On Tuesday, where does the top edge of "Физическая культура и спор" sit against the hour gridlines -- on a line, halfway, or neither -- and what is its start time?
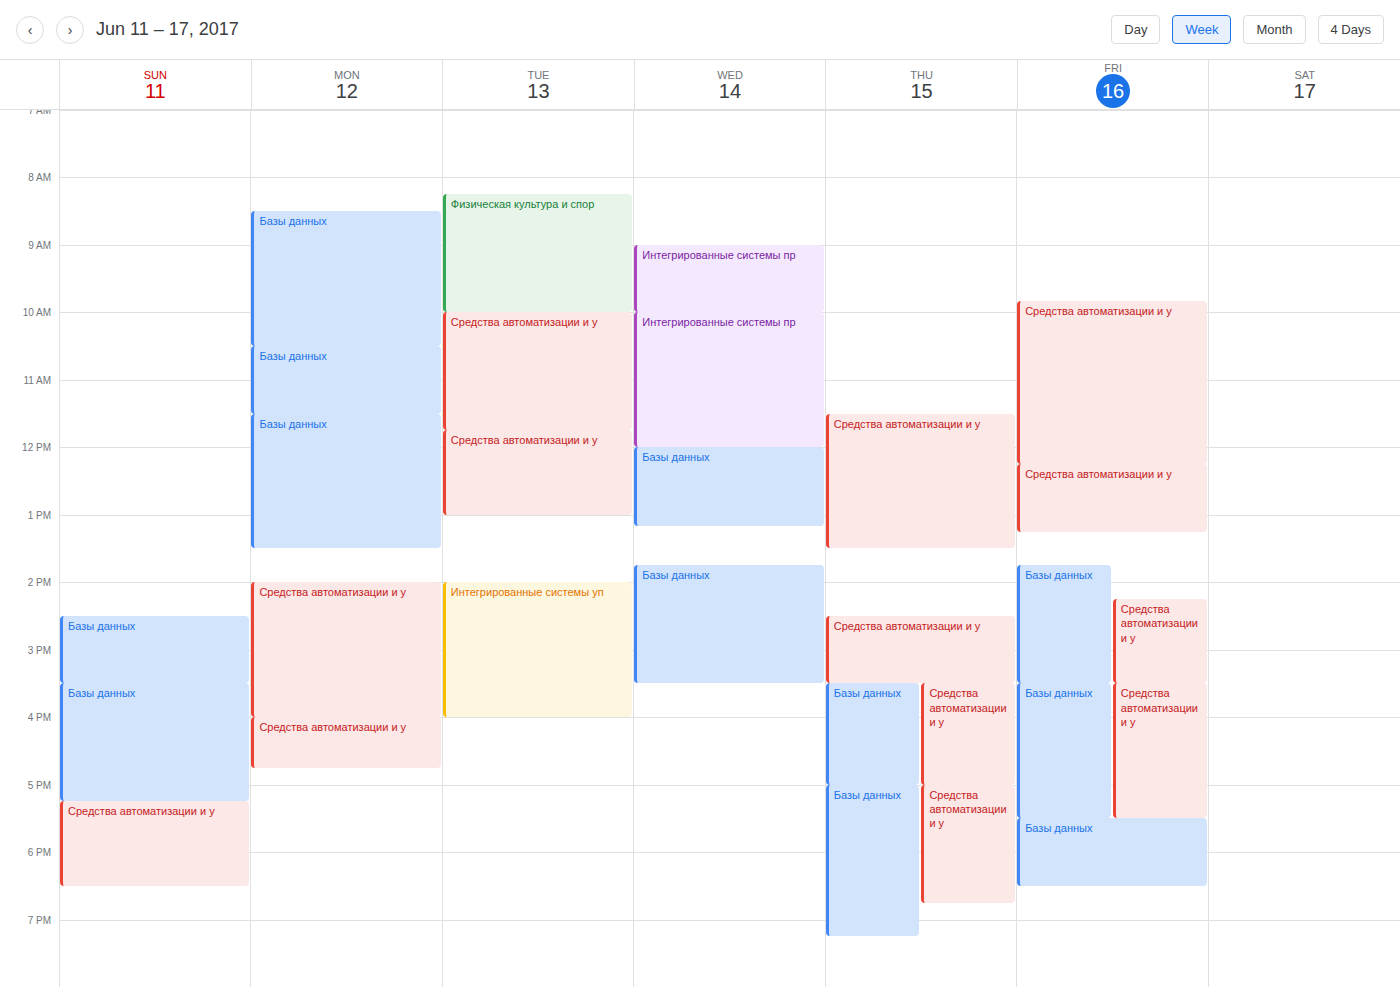
08:15 -- neither: a quarter of the way from the 08:00 line to the 09:00 line.